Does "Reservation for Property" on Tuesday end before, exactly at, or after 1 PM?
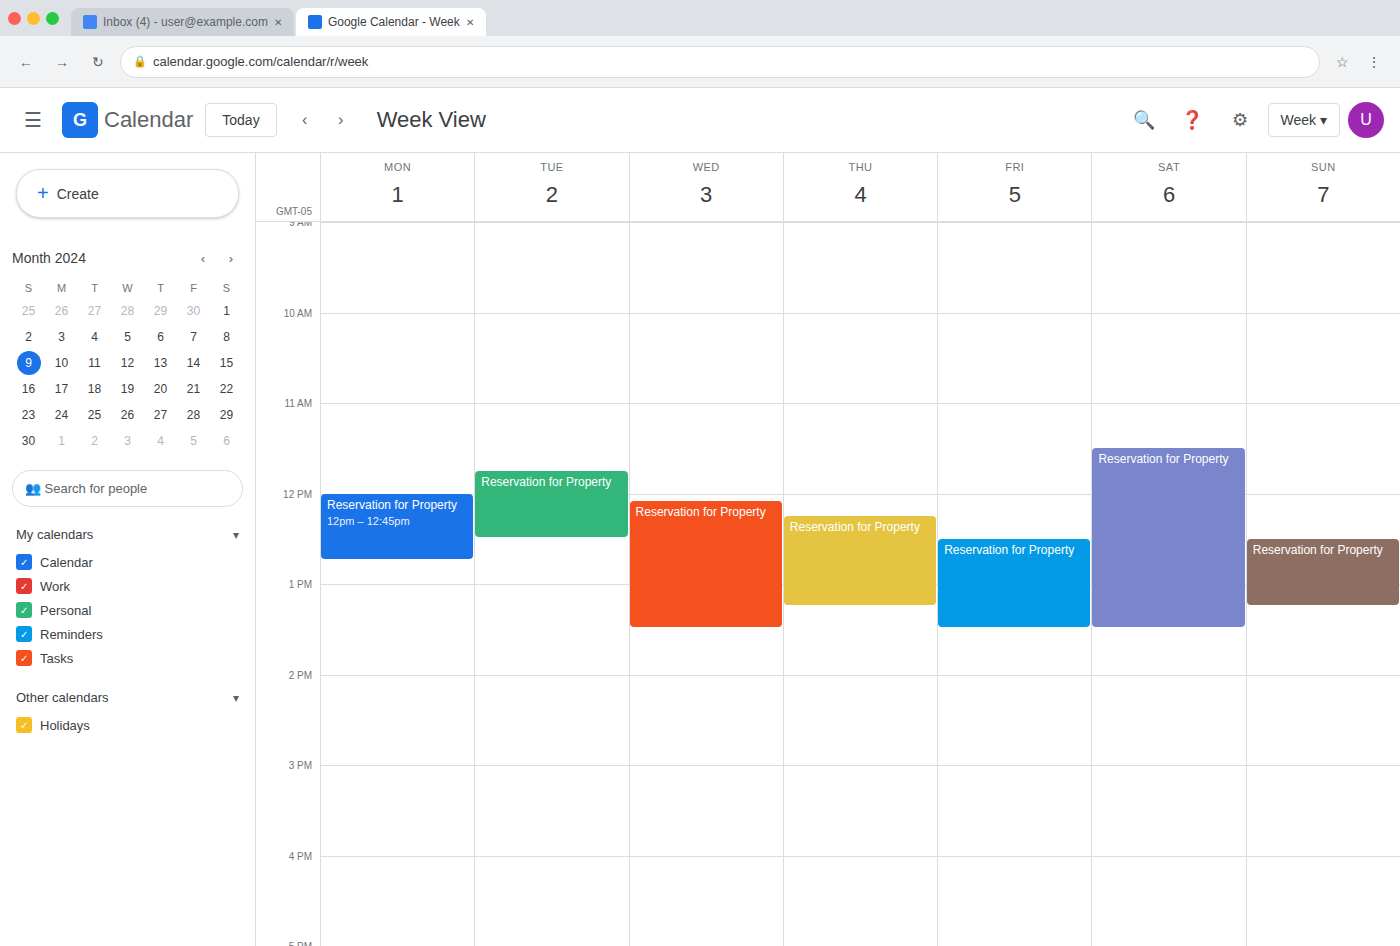
12:30 PM -- before 1 PM, 30 minutes above the 1 PM line.